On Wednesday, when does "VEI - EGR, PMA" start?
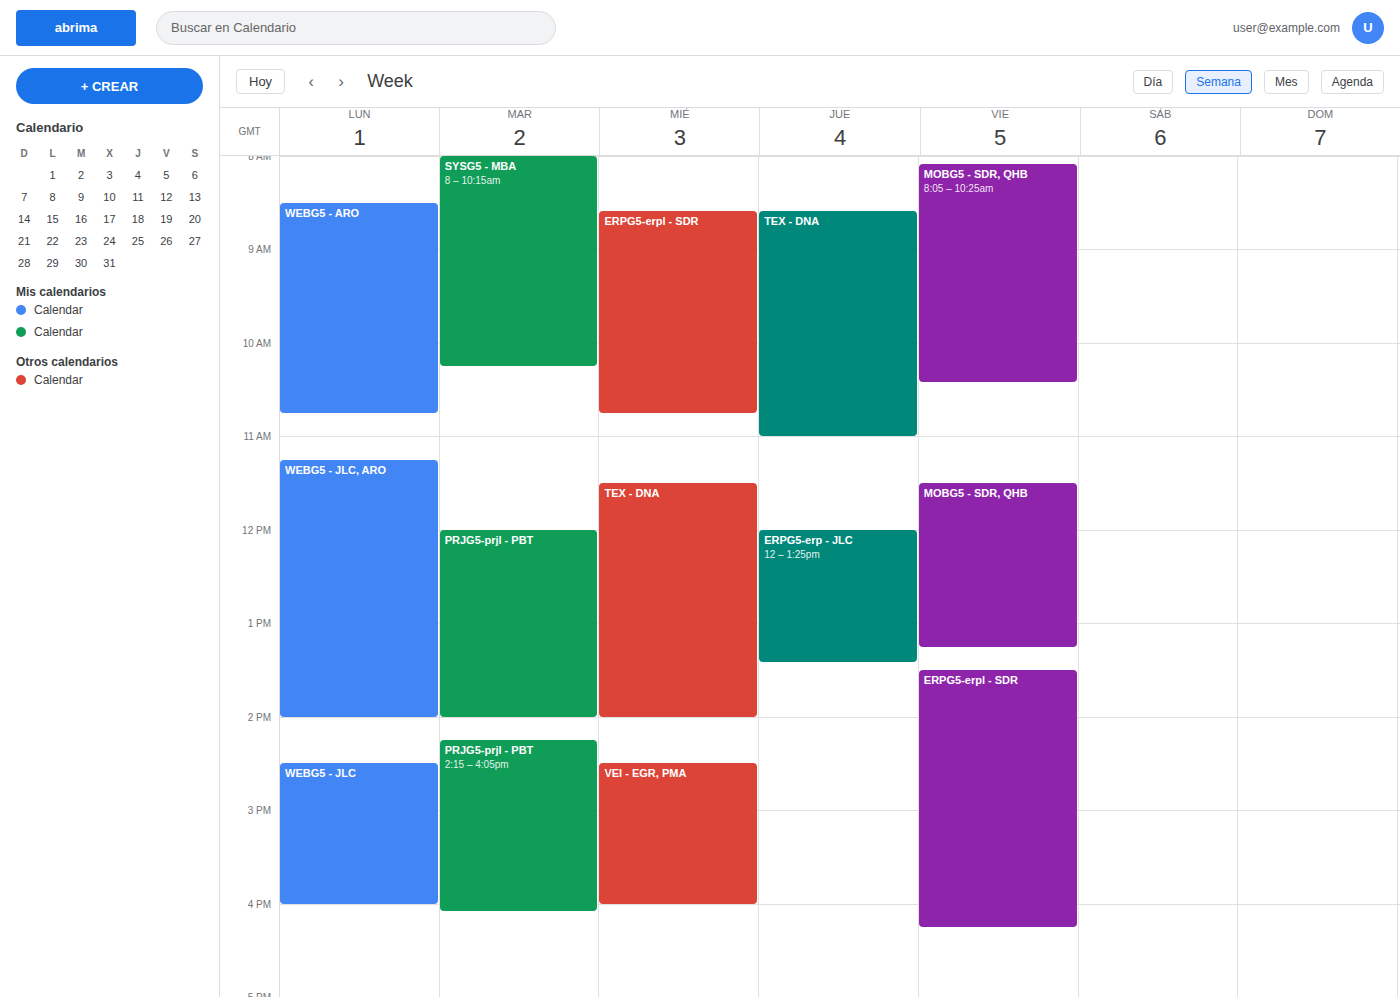
2:30 PM